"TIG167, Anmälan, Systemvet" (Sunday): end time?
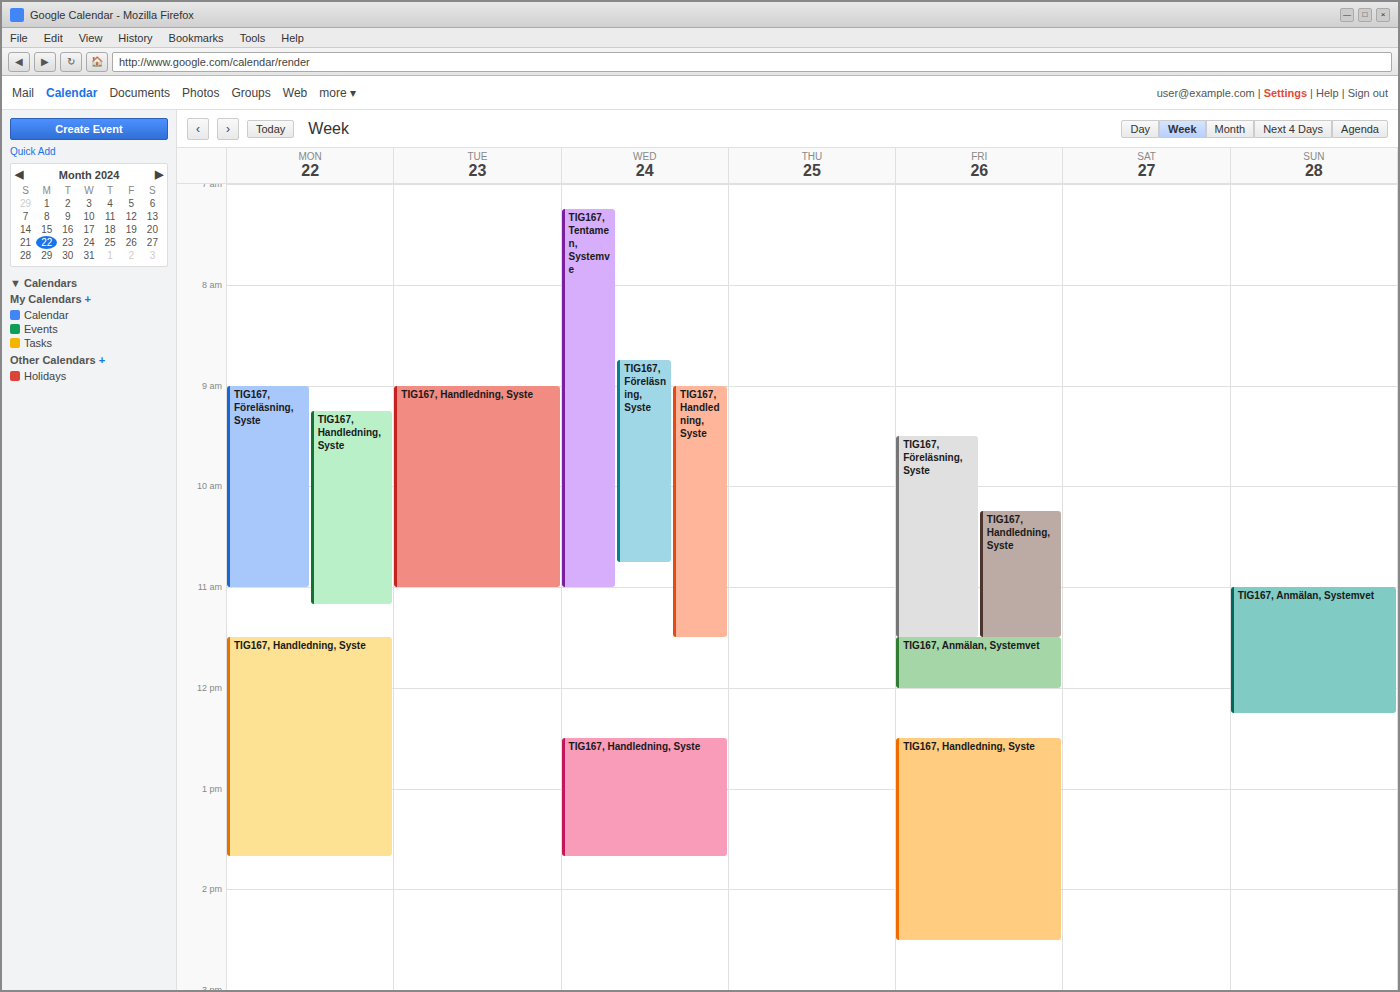
12:15 PM